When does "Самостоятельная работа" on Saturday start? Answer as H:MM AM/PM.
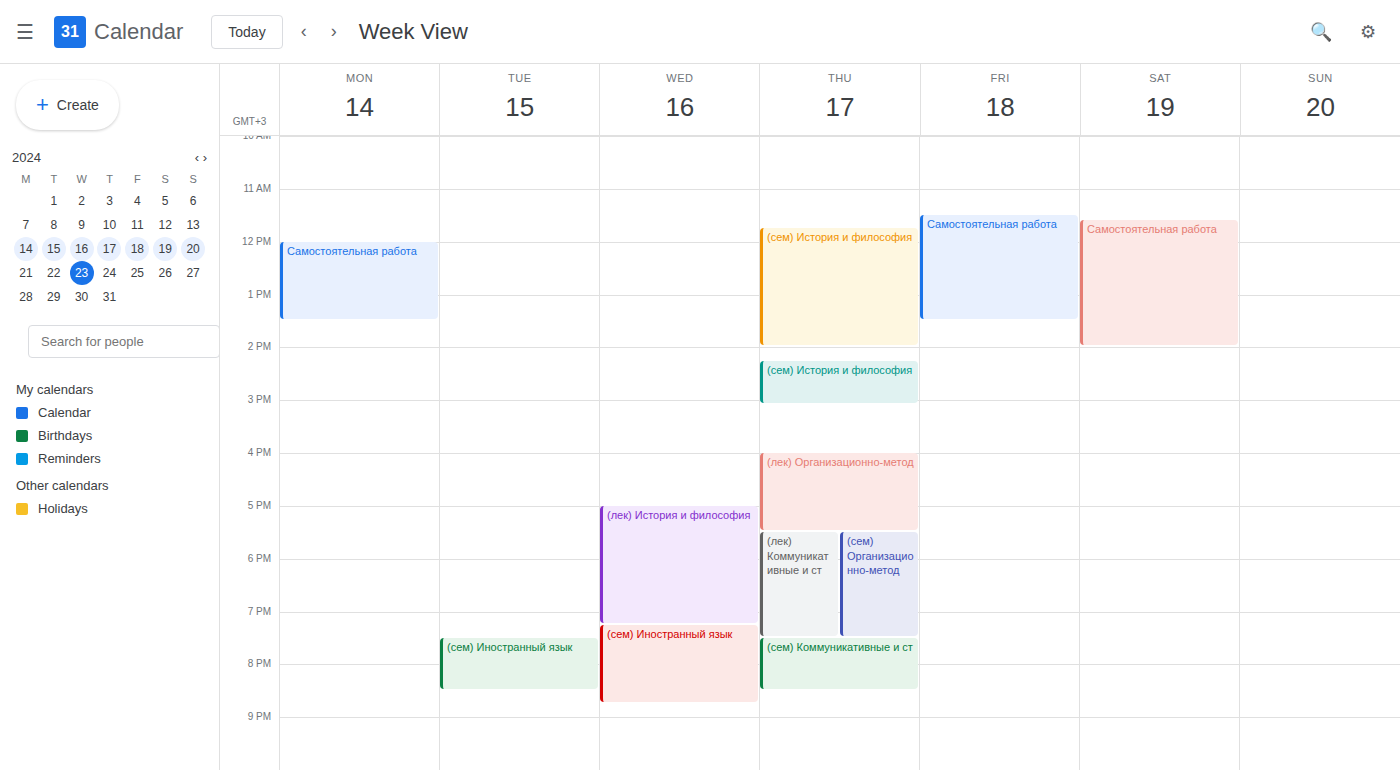
11:35 AM